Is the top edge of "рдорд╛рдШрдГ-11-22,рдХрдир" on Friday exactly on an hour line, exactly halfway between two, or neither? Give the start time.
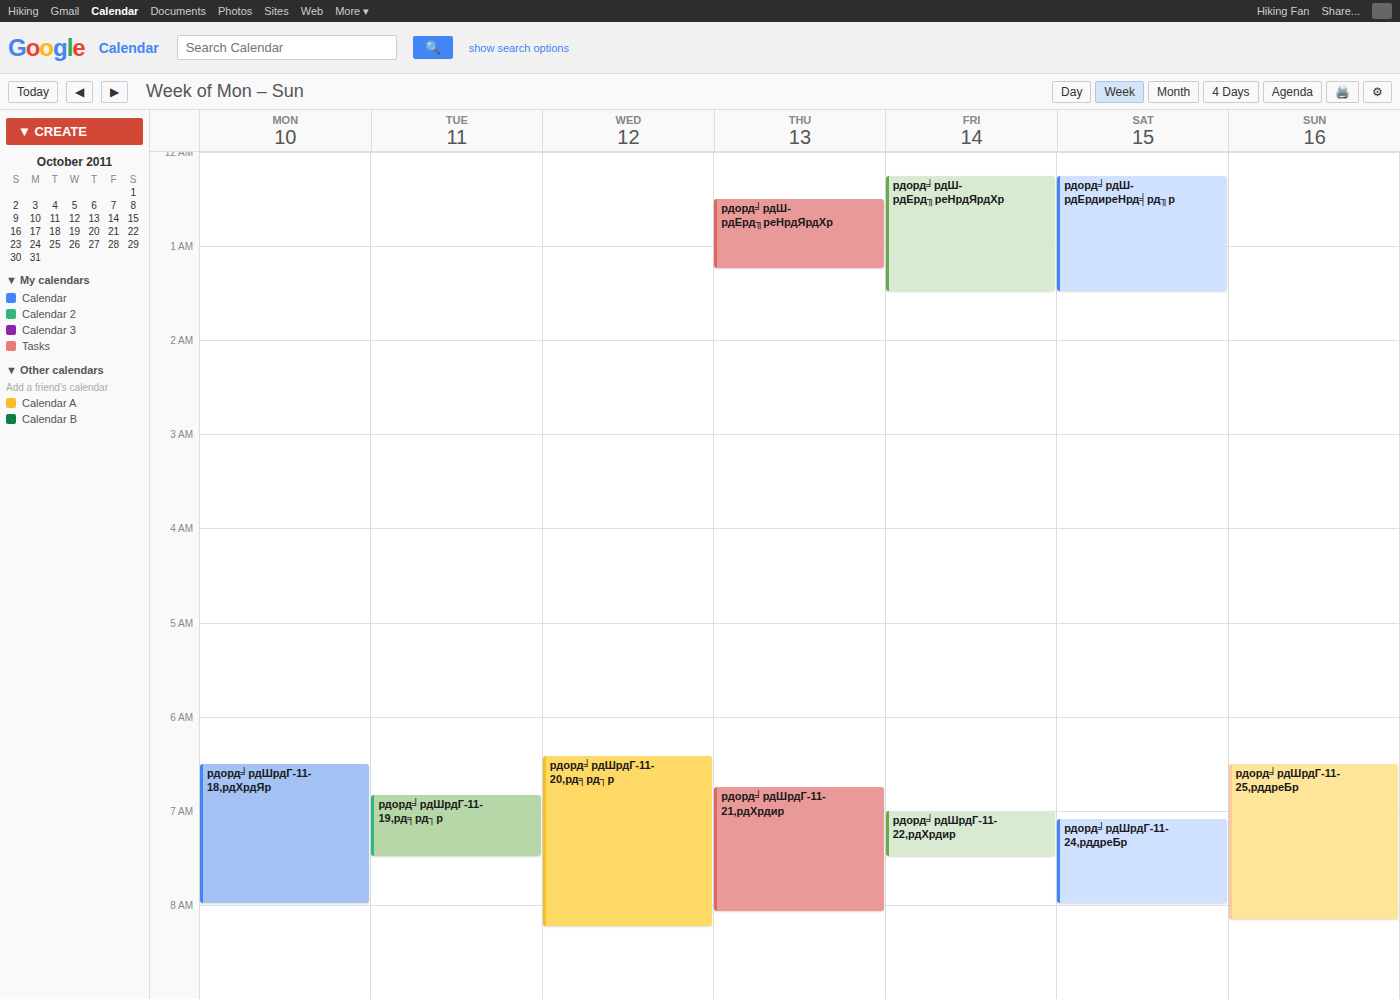
07:00 -- exactly on the 07:00 line.